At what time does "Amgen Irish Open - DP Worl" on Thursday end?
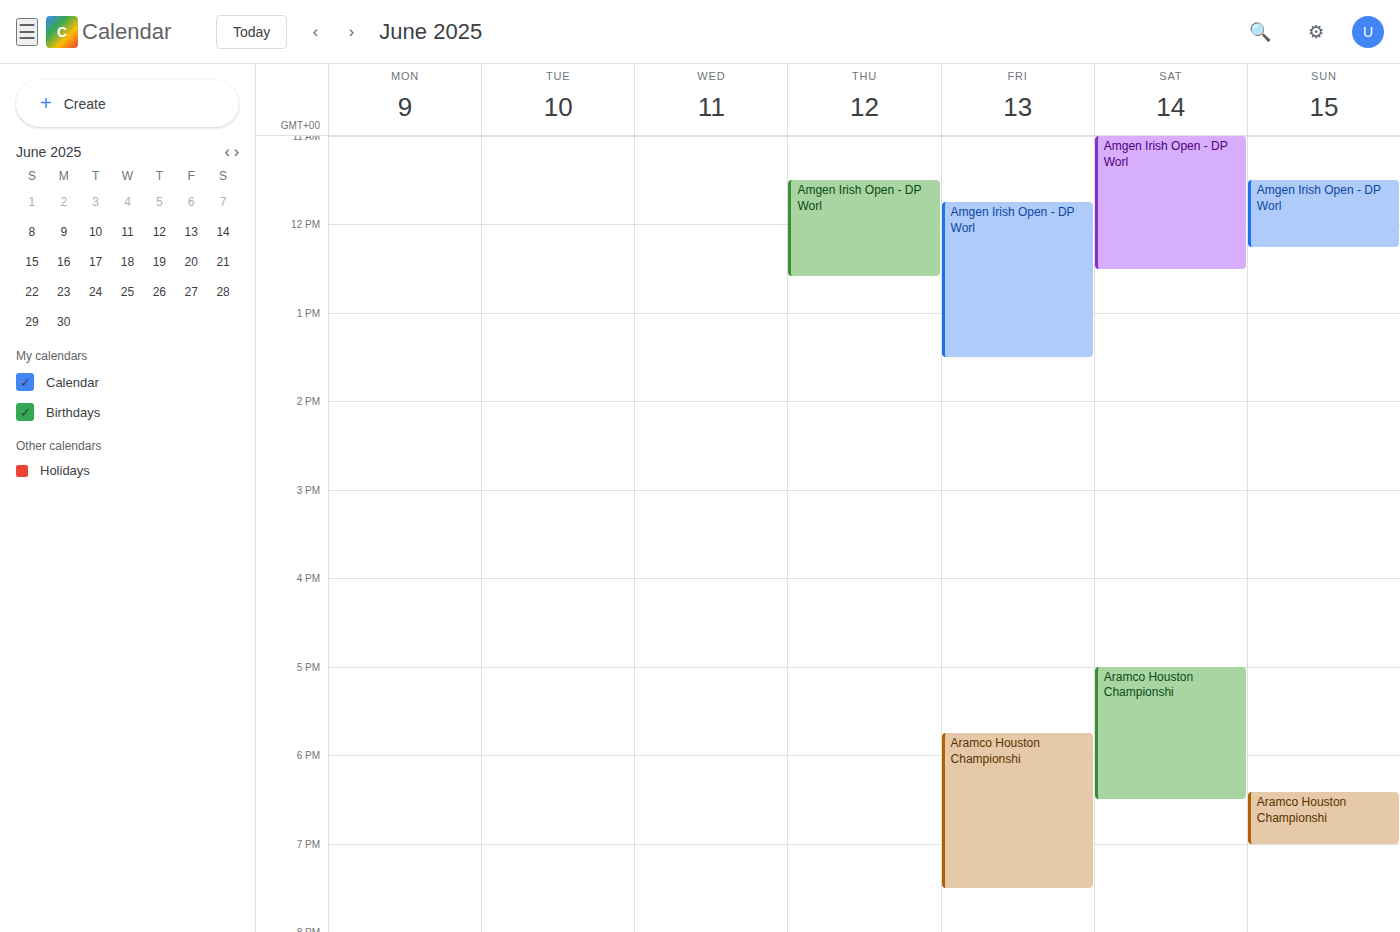
12:35 PM